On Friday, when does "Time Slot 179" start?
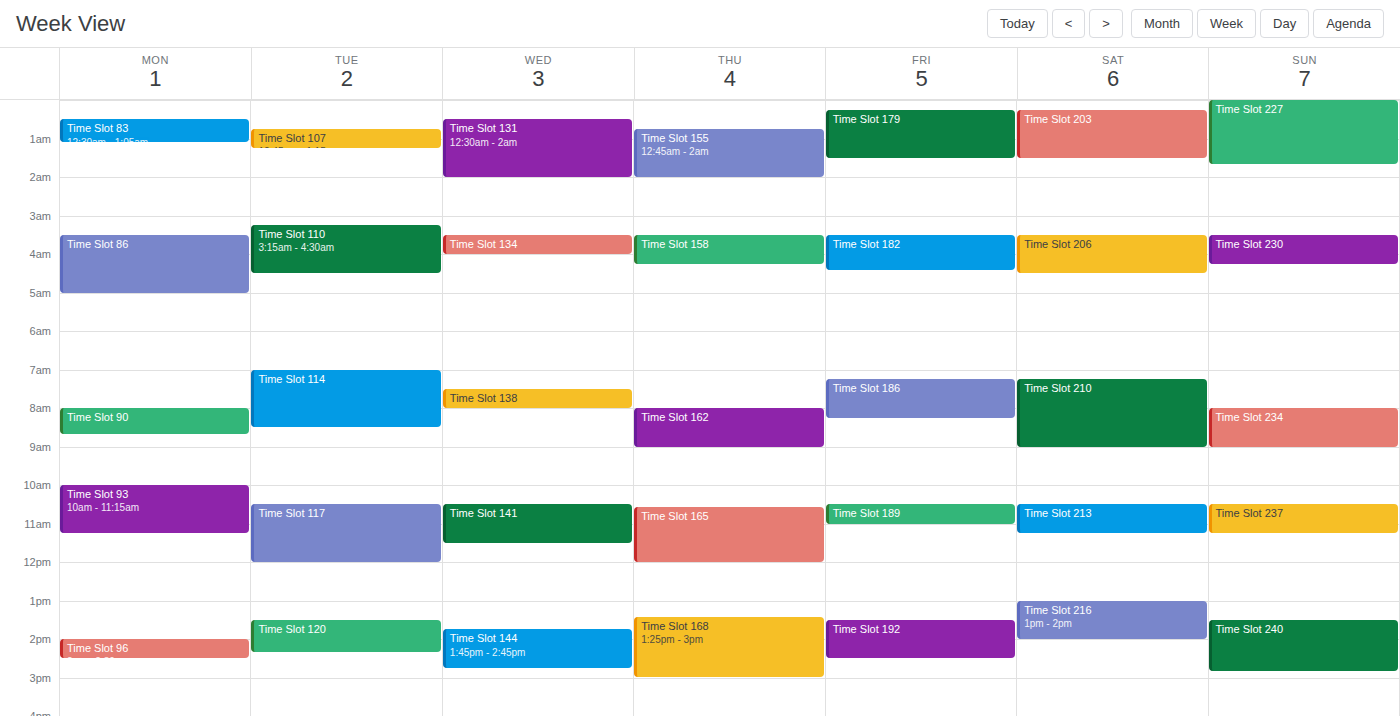
12:15 AM